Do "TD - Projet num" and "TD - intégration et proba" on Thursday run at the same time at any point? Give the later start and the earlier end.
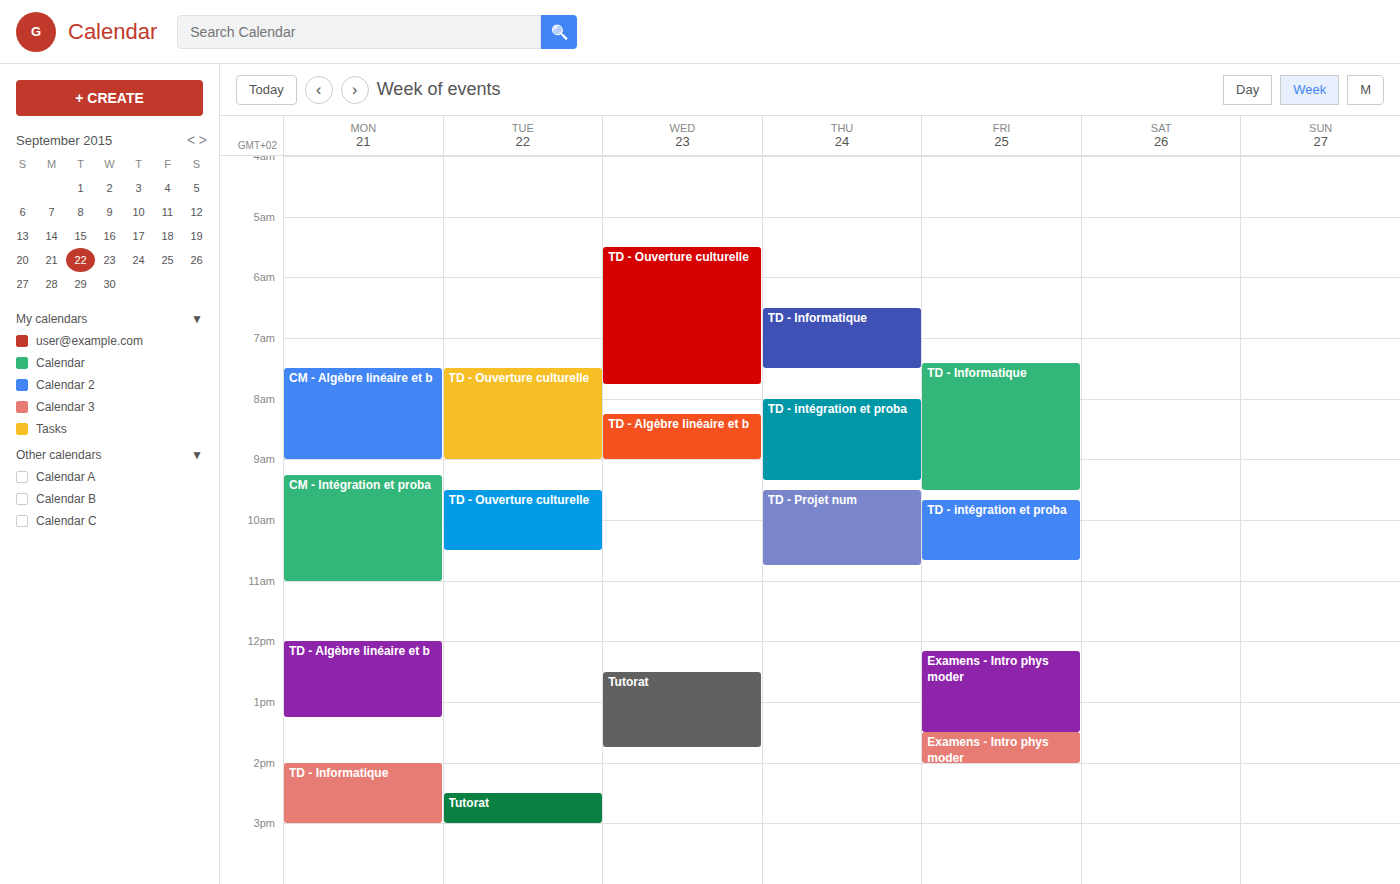
"TD - intégration et proba" ends at 9:20 AM and "TD - Projet num" starts at 9:30 AM -- no overlap.